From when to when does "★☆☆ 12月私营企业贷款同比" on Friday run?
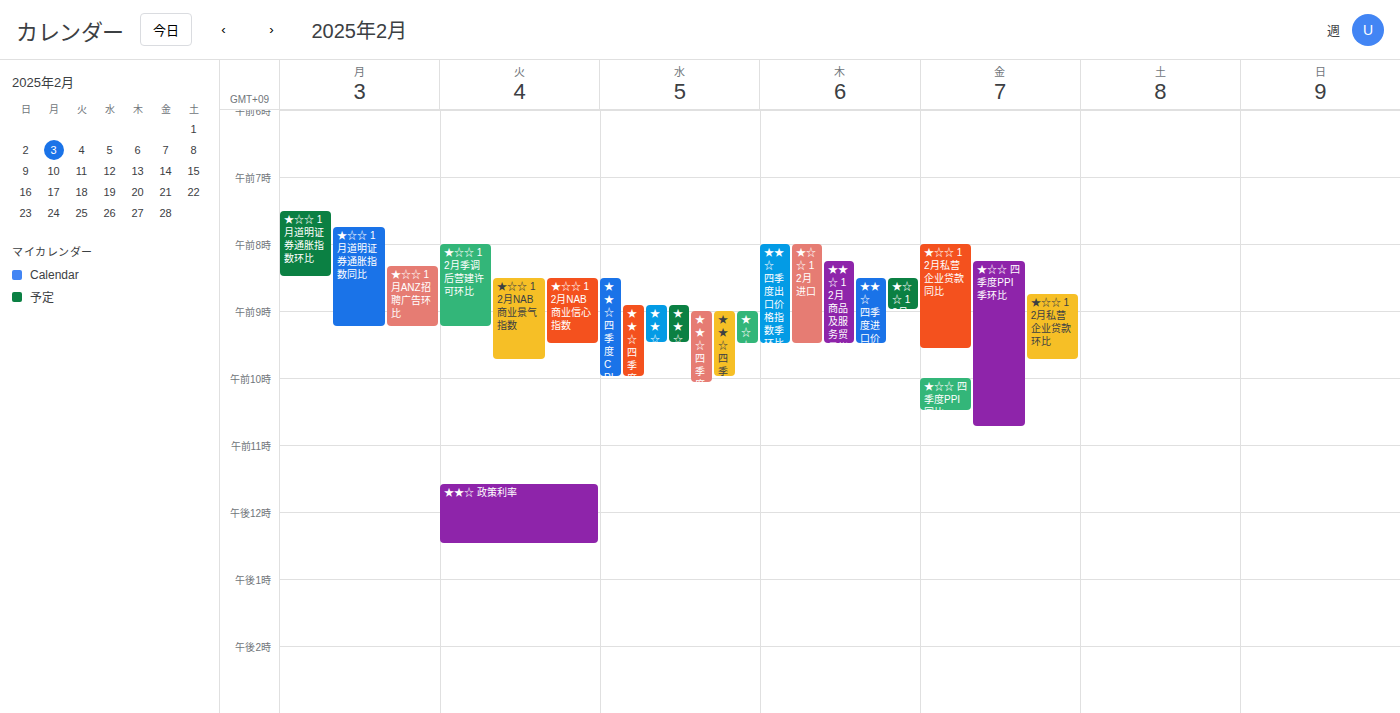
8:00 AM to 9:35 AM